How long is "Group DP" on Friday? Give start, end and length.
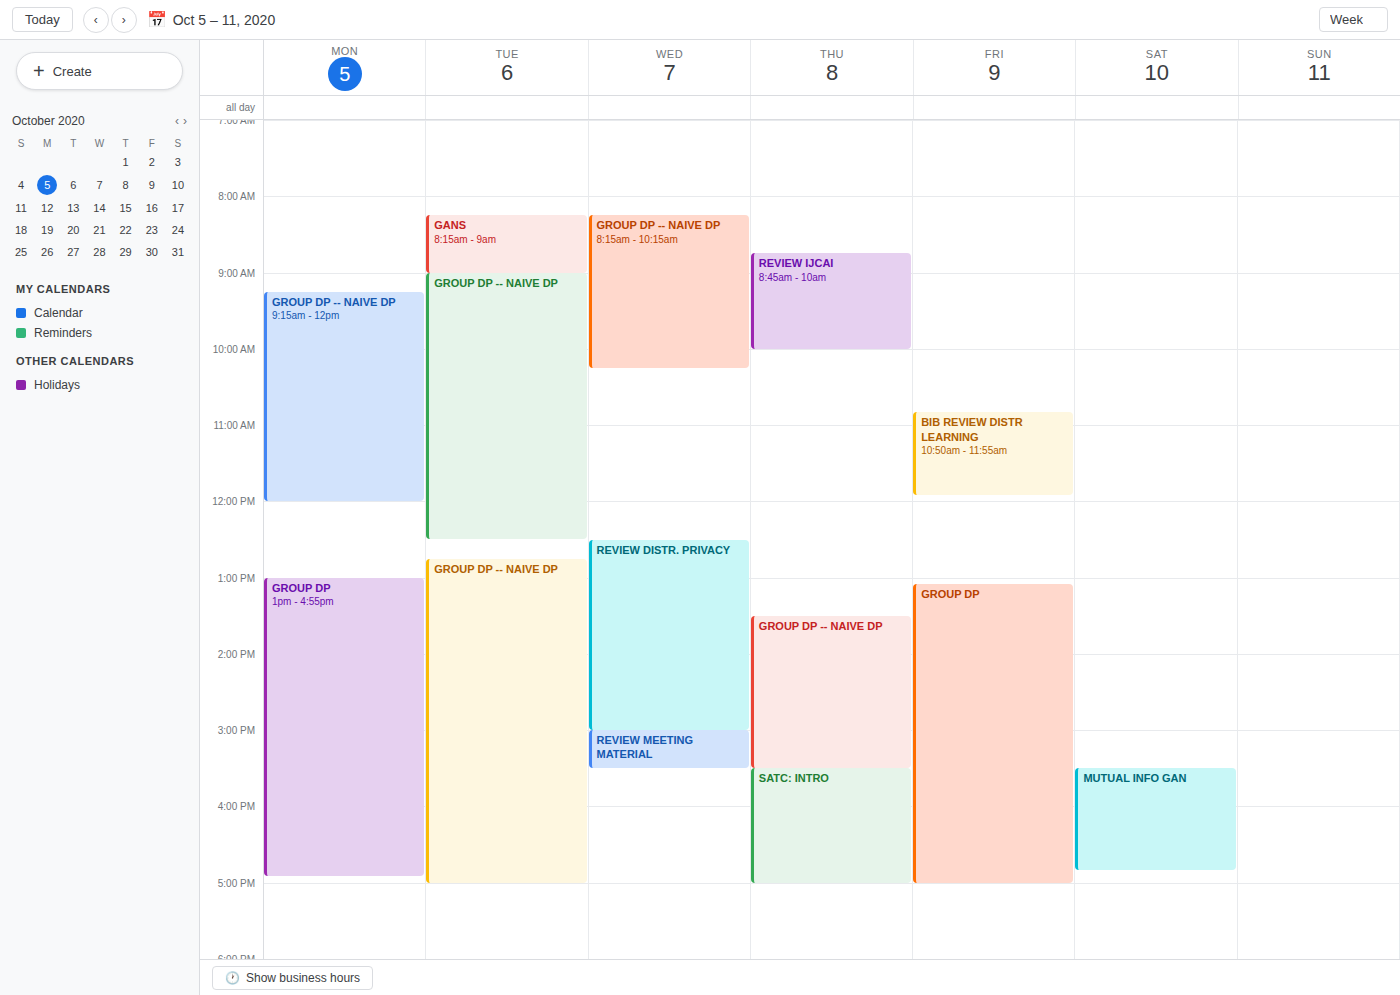
1:05 PM to 5:00 PM, 3 hours 55 minutes